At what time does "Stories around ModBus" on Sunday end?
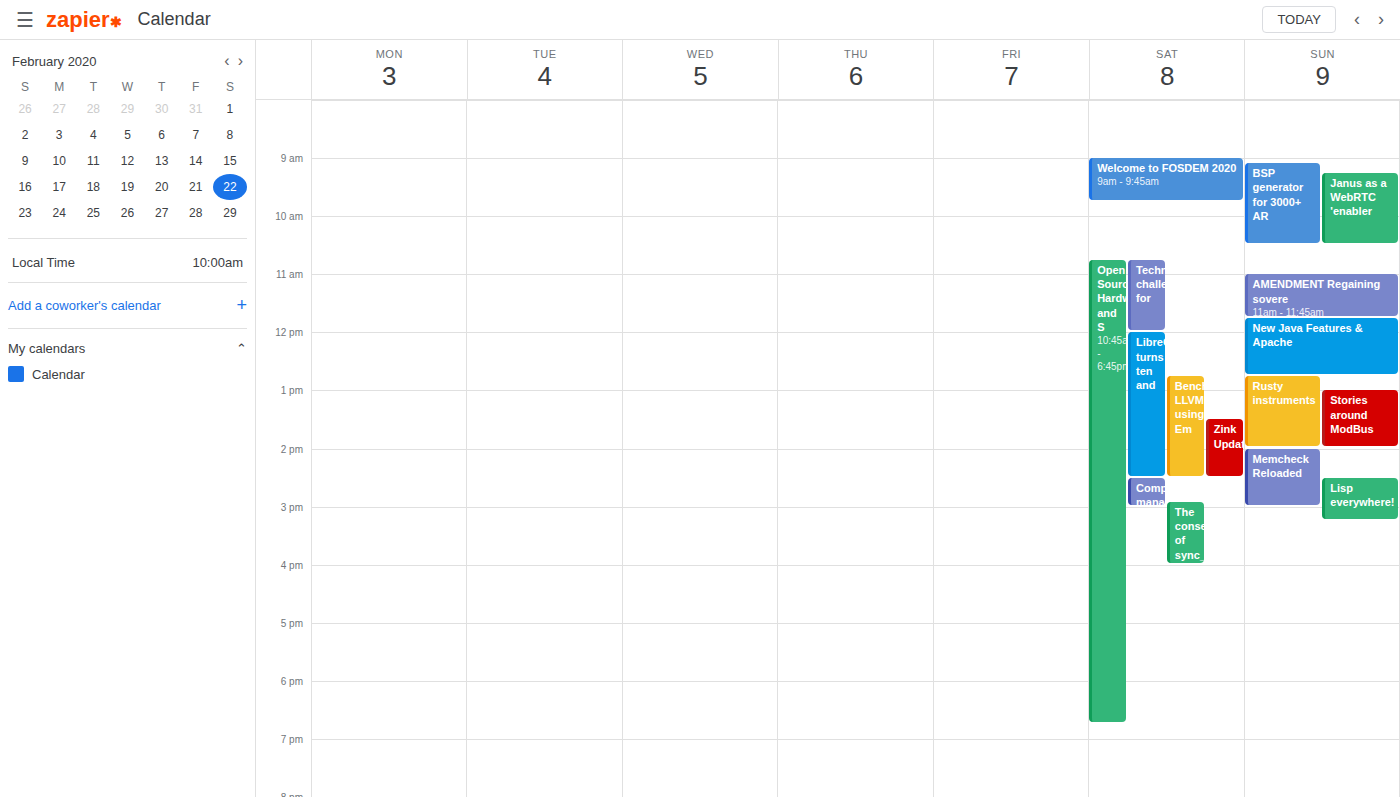
2:00 PM